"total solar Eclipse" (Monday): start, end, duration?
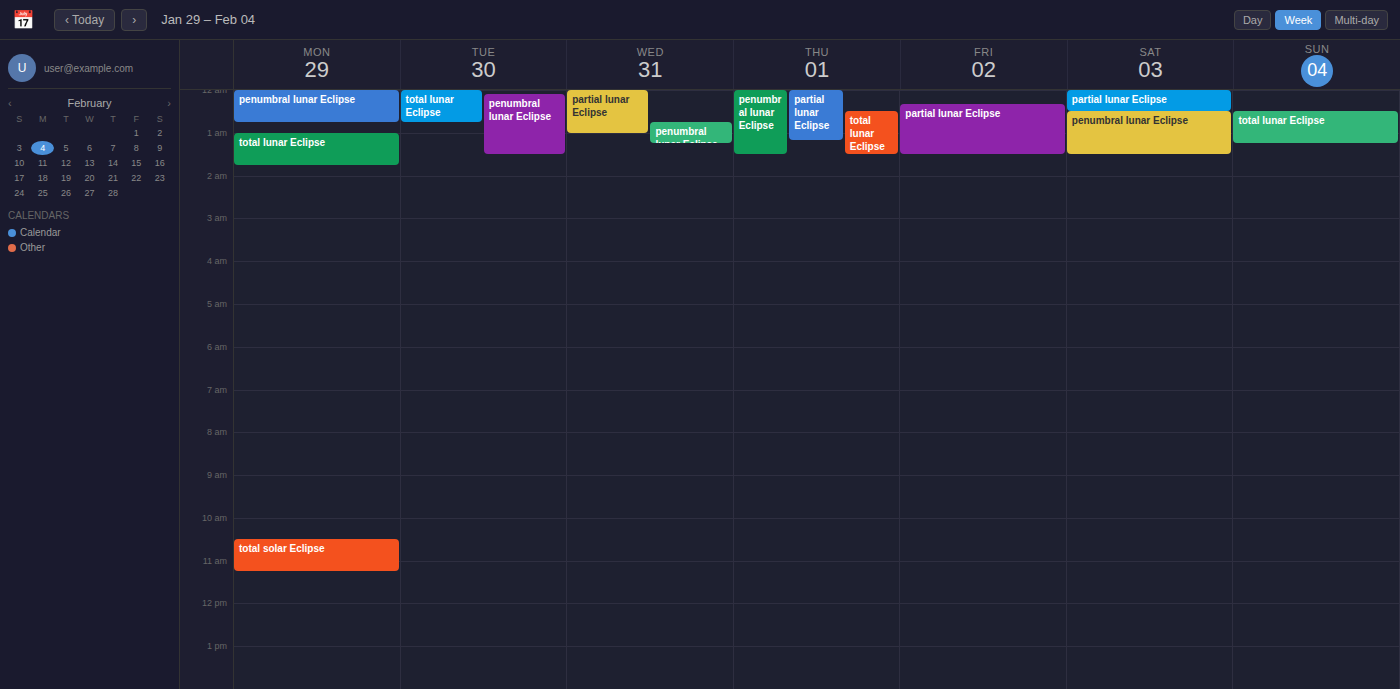
10:30 AM to 11:15 AM, 45 minutes